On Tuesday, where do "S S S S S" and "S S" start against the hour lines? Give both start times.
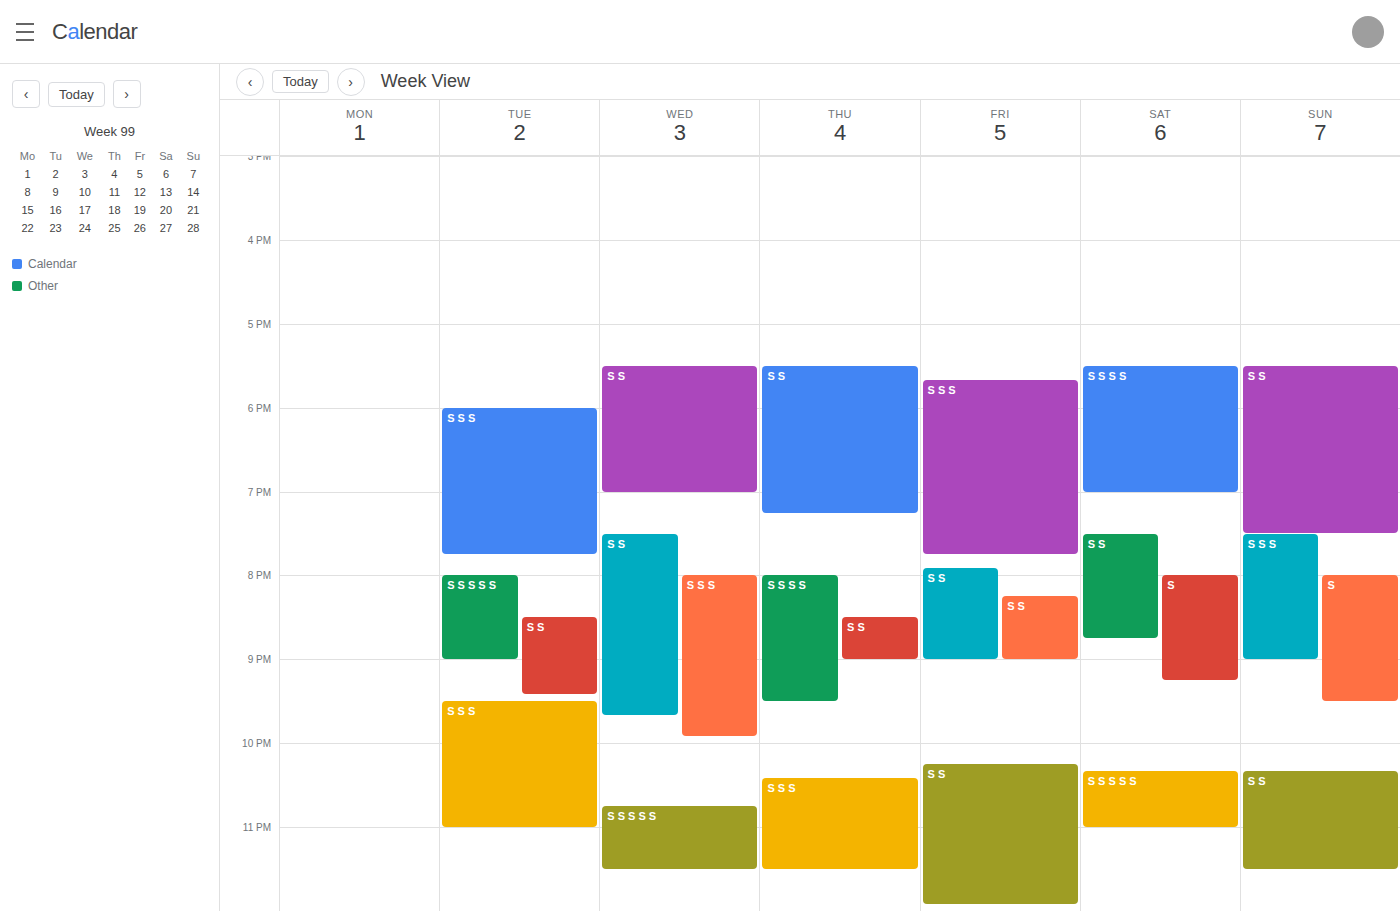
"S S S S S": 8:00 PM, exactly on the 8 PM line. "S S": 8:30 PM, halfway between the 8 PM and 9 PM lines.